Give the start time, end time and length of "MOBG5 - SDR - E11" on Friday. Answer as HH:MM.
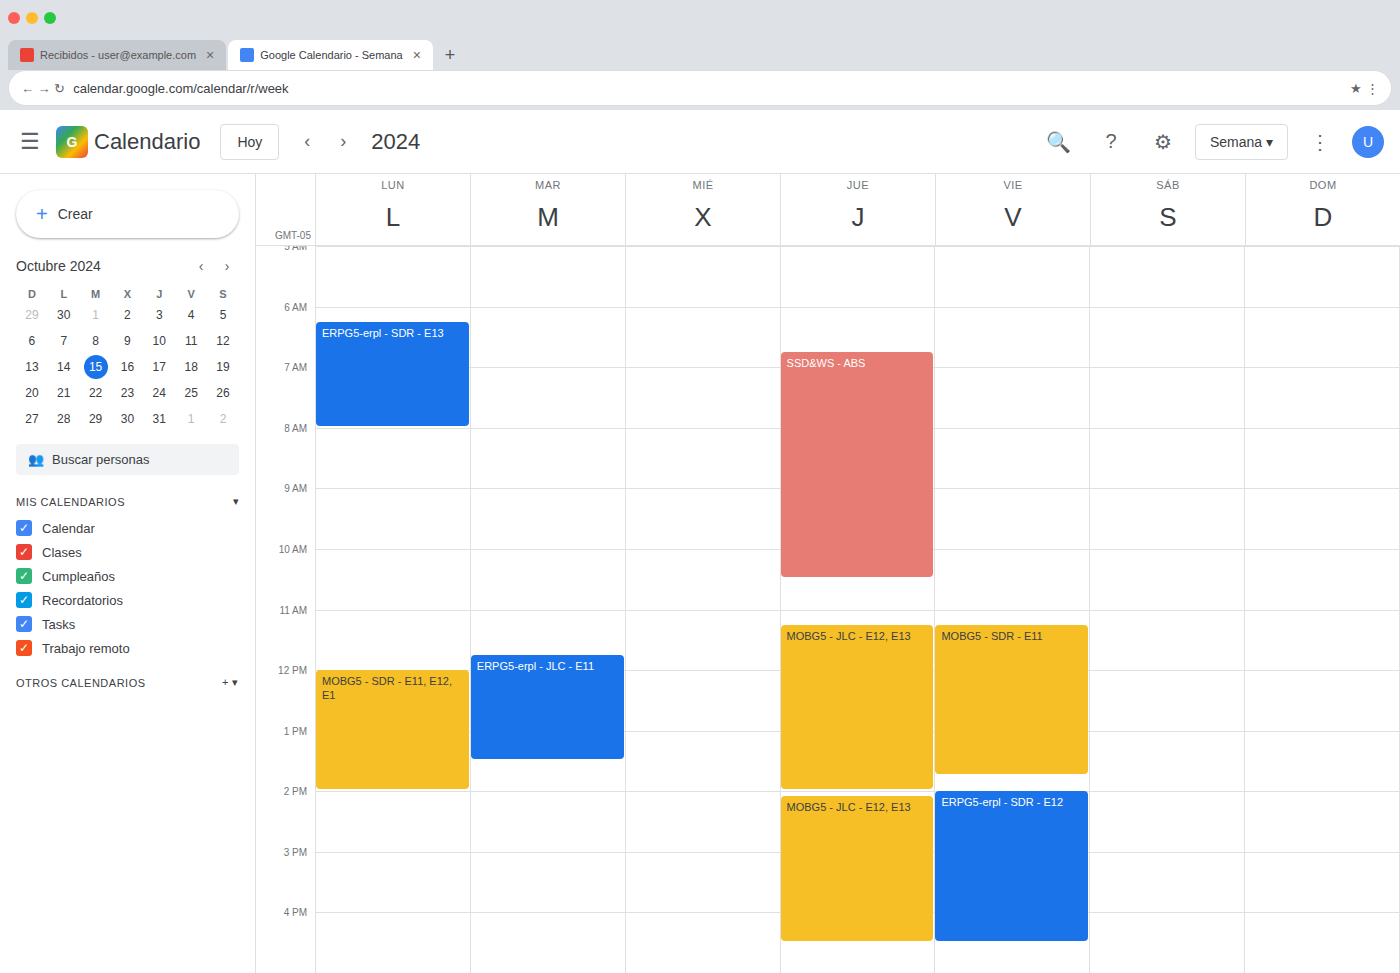
11:15 to 13:45, 2 hours 30 minutes